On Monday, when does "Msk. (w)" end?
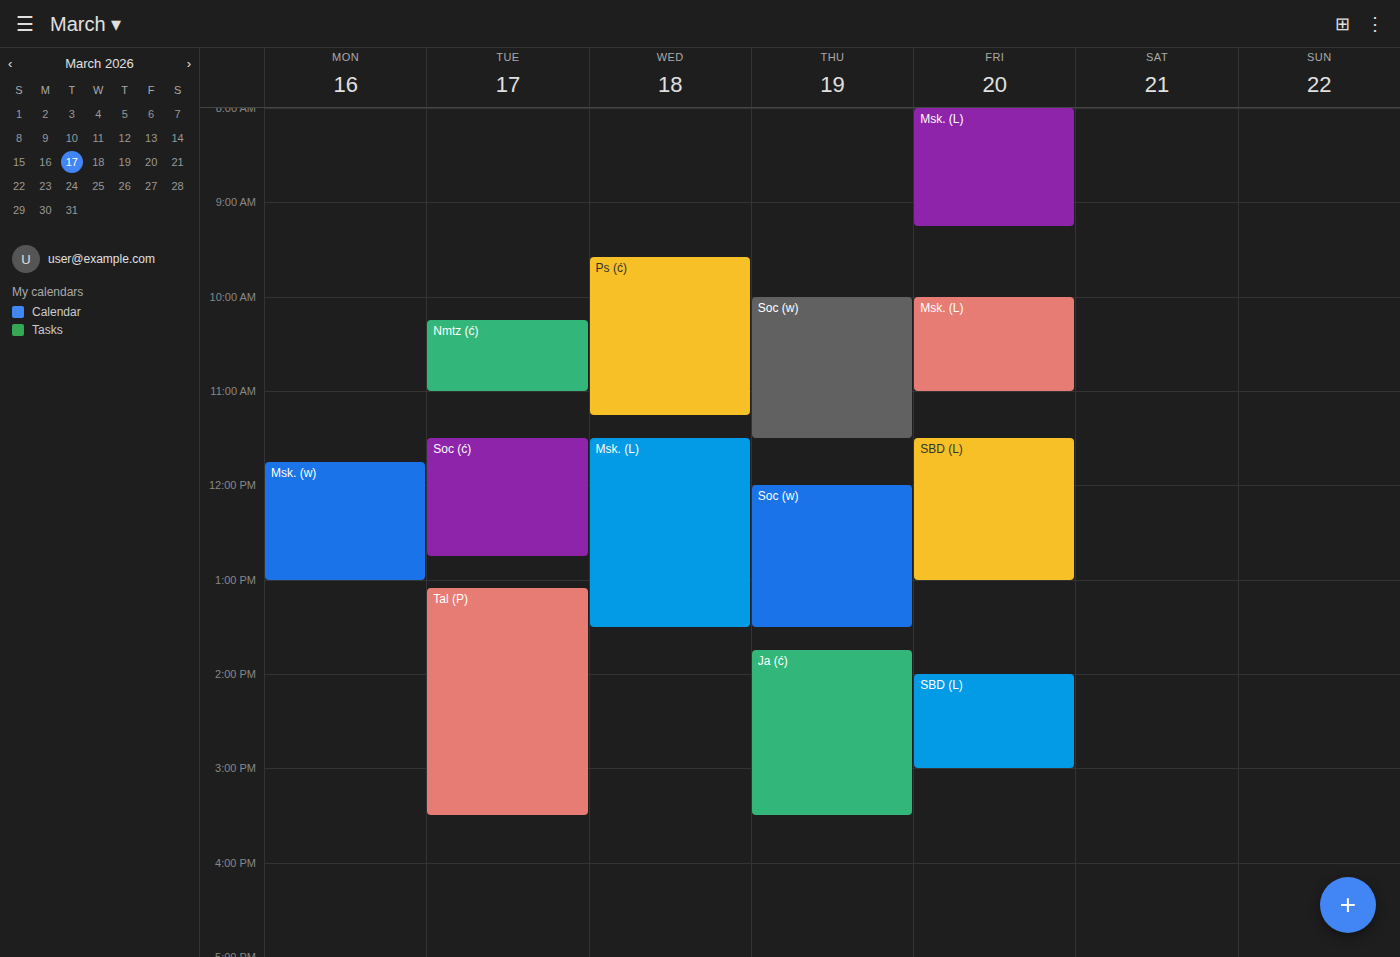
1:00 PM